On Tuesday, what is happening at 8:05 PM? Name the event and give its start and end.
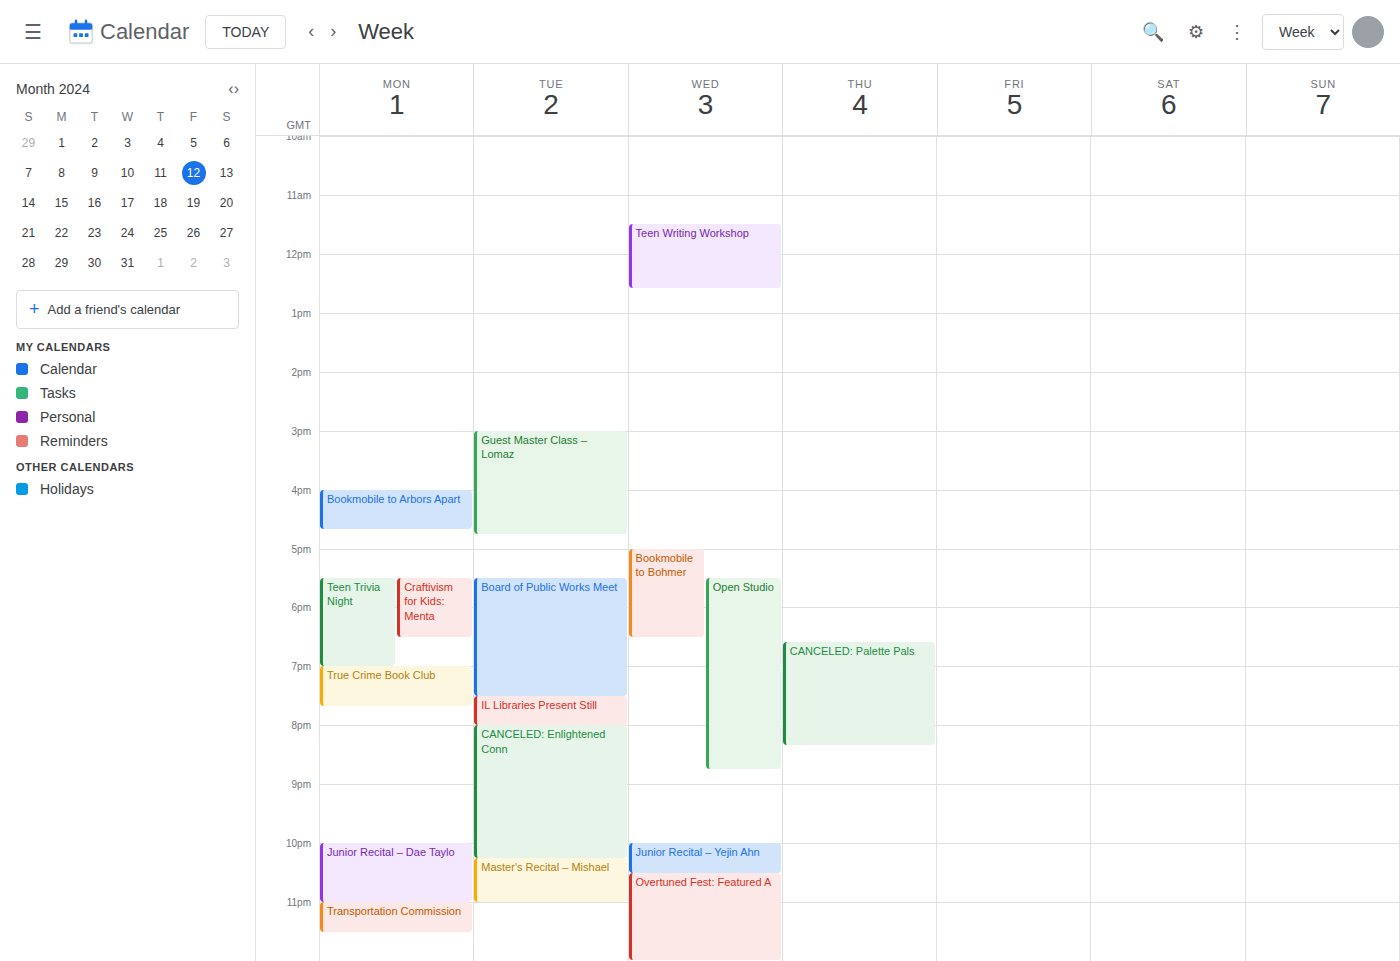
"CANCELED: Enlightened Conn", 8:00 PM to 10:15 PM